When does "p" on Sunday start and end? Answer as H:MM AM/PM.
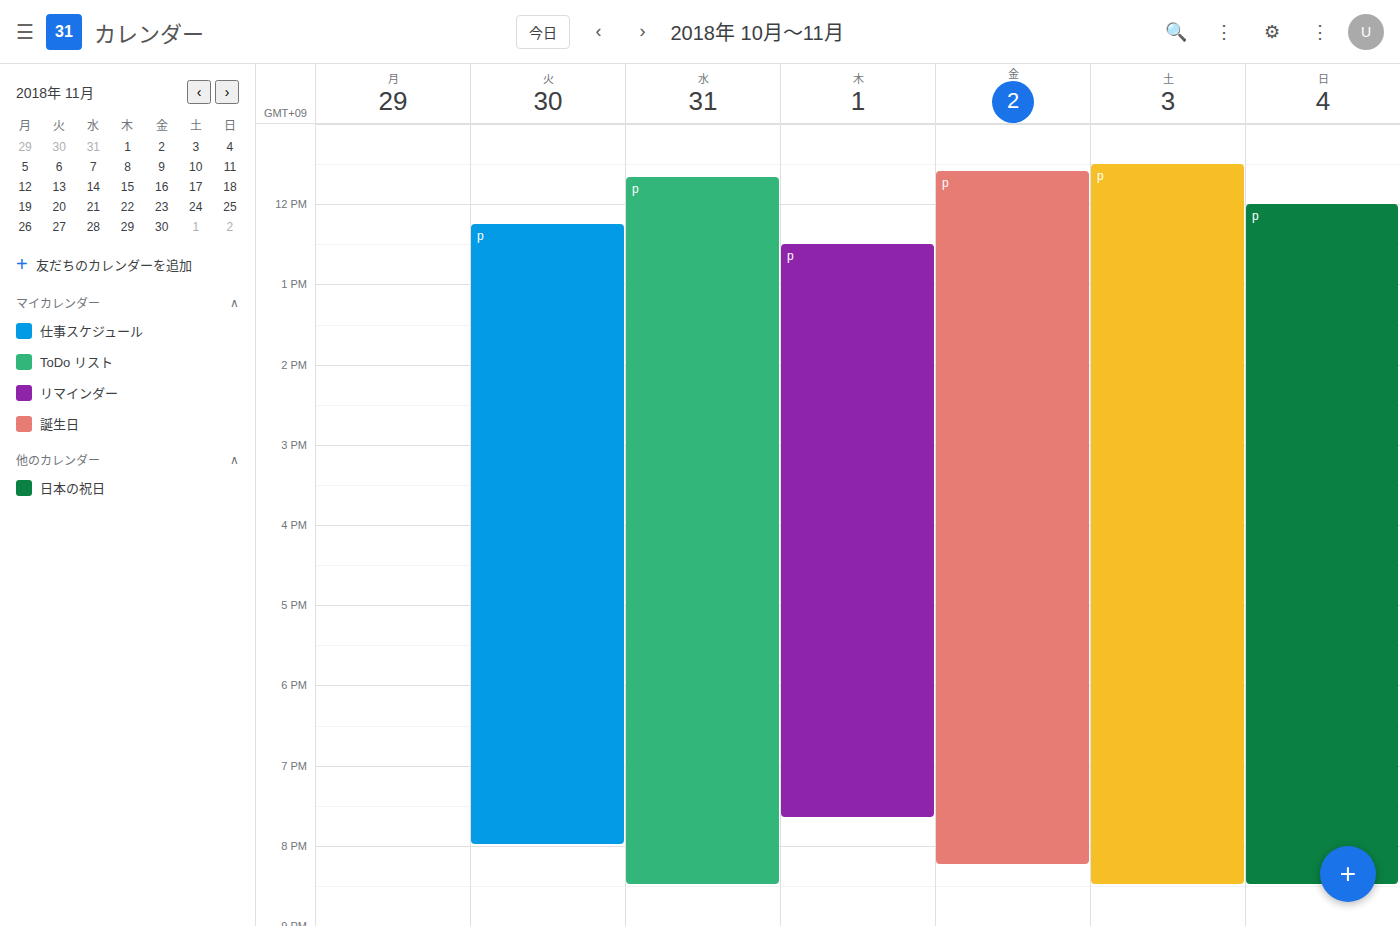
12:00 PM to 8:30 PM